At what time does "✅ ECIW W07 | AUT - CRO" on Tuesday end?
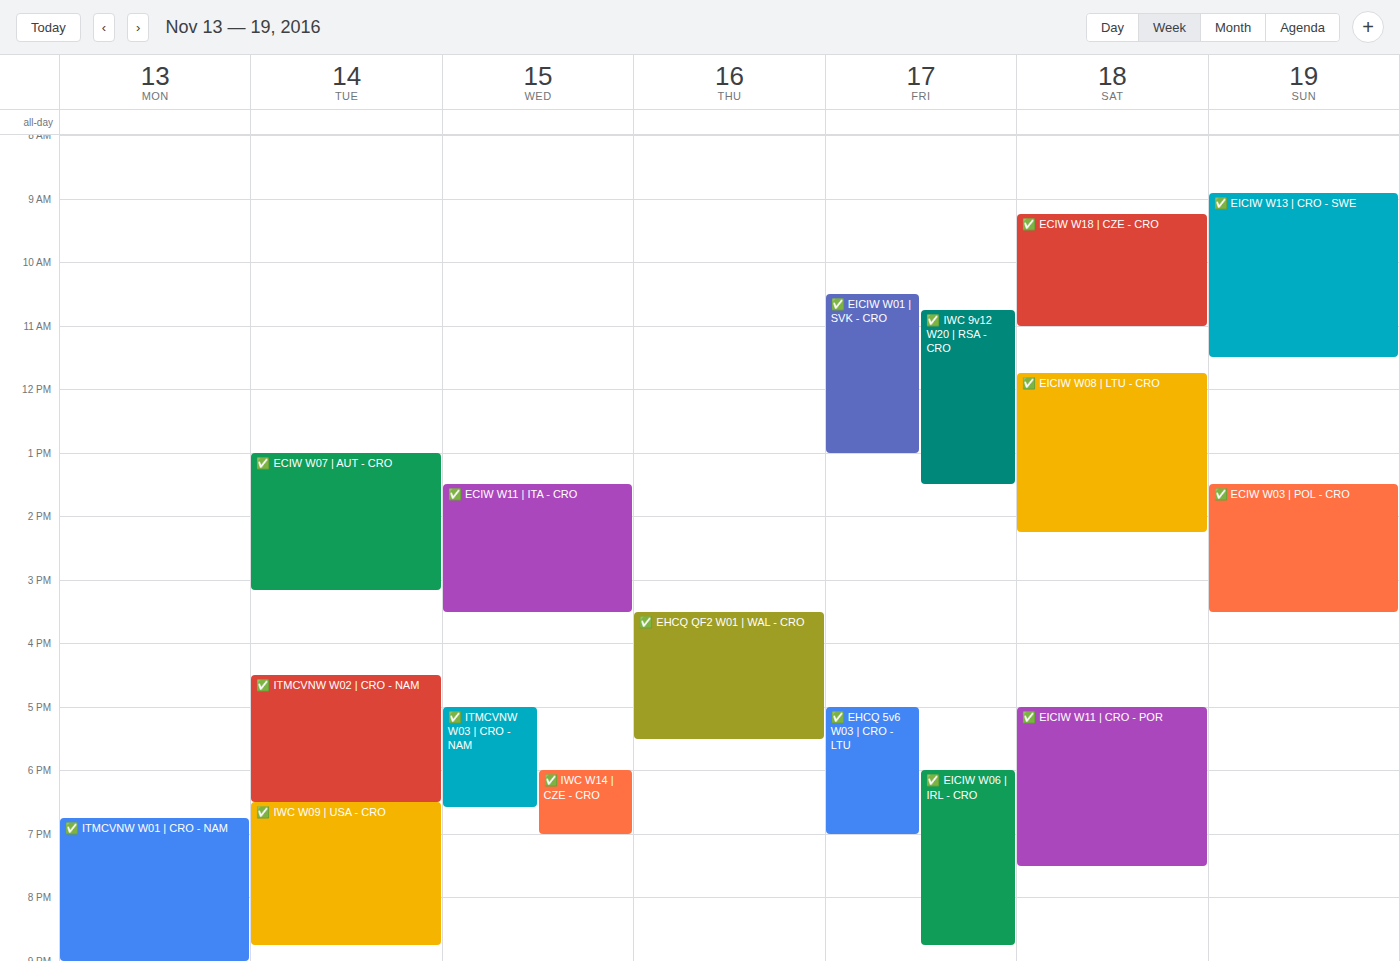
15:10